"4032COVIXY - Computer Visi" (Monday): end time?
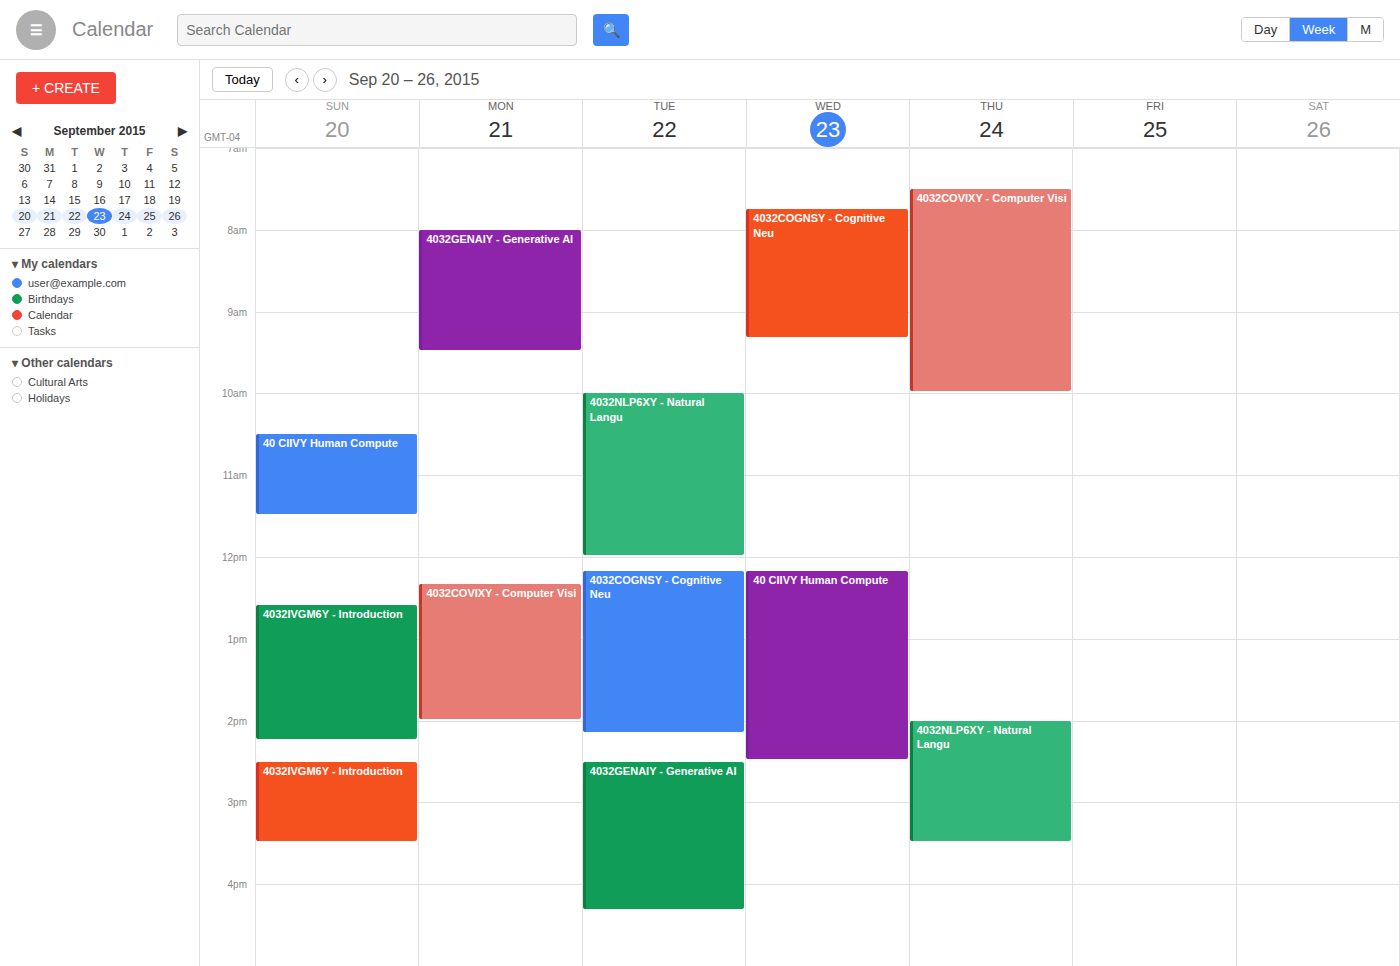
2:00 PM